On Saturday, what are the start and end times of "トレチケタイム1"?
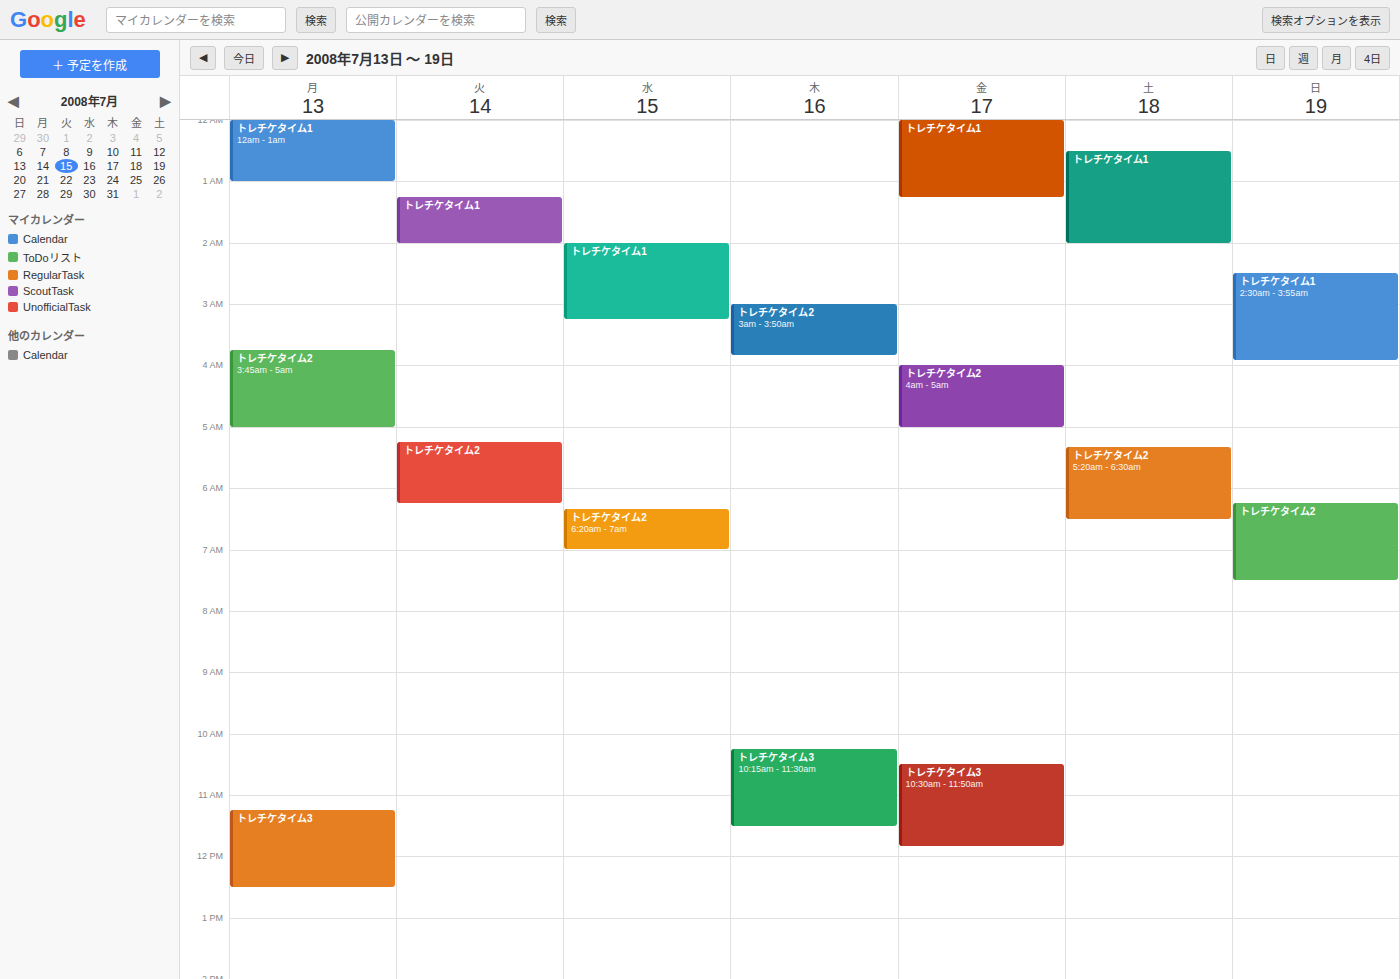
12:30 AM to 2:00 AM